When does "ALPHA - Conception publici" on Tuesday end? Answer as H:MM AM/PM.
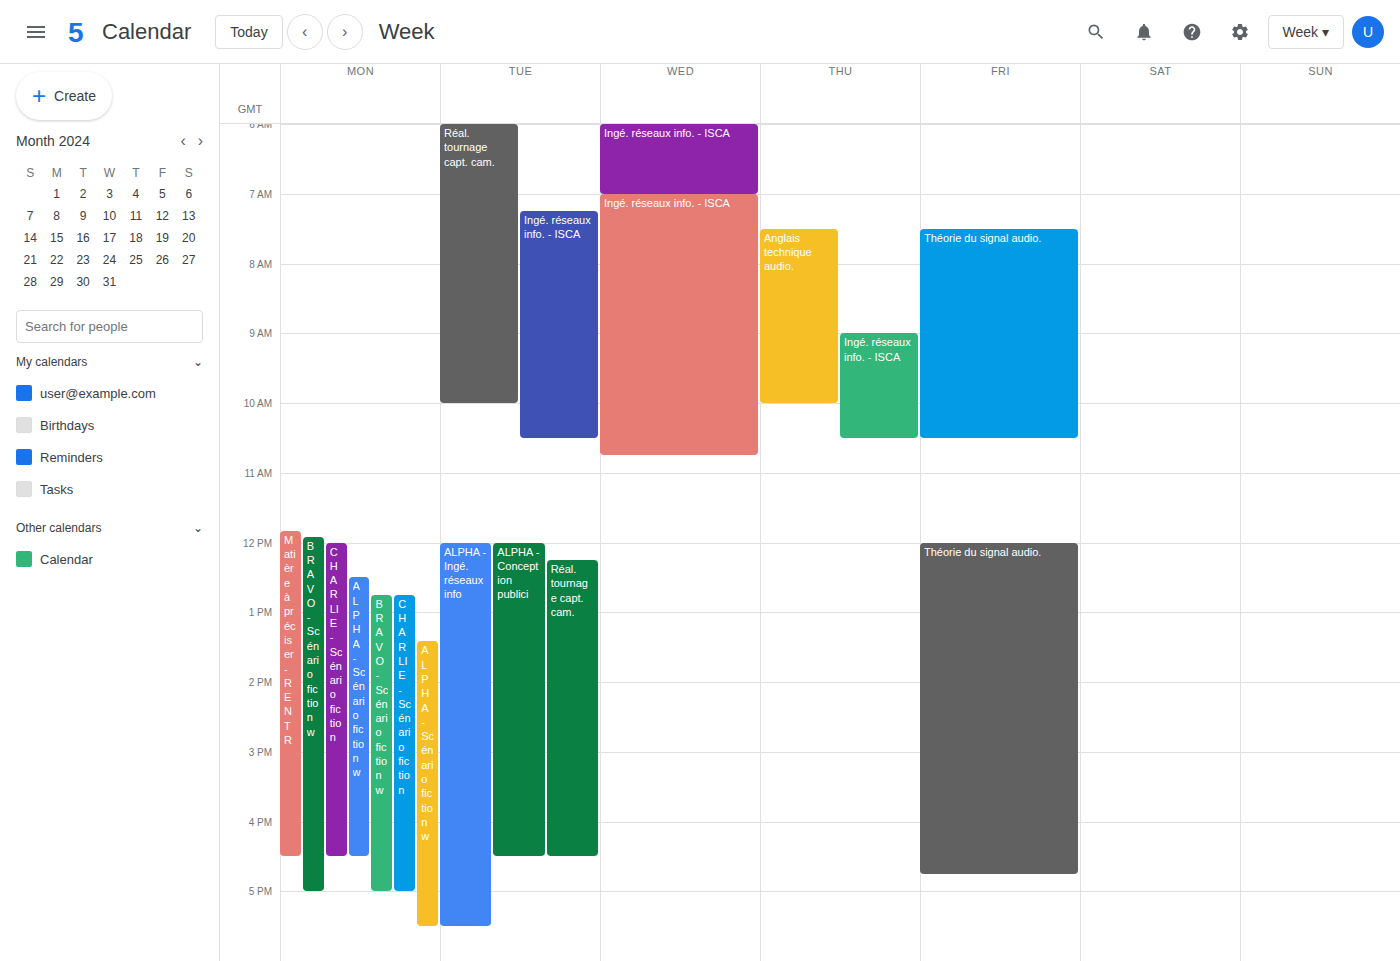
4:30 PM